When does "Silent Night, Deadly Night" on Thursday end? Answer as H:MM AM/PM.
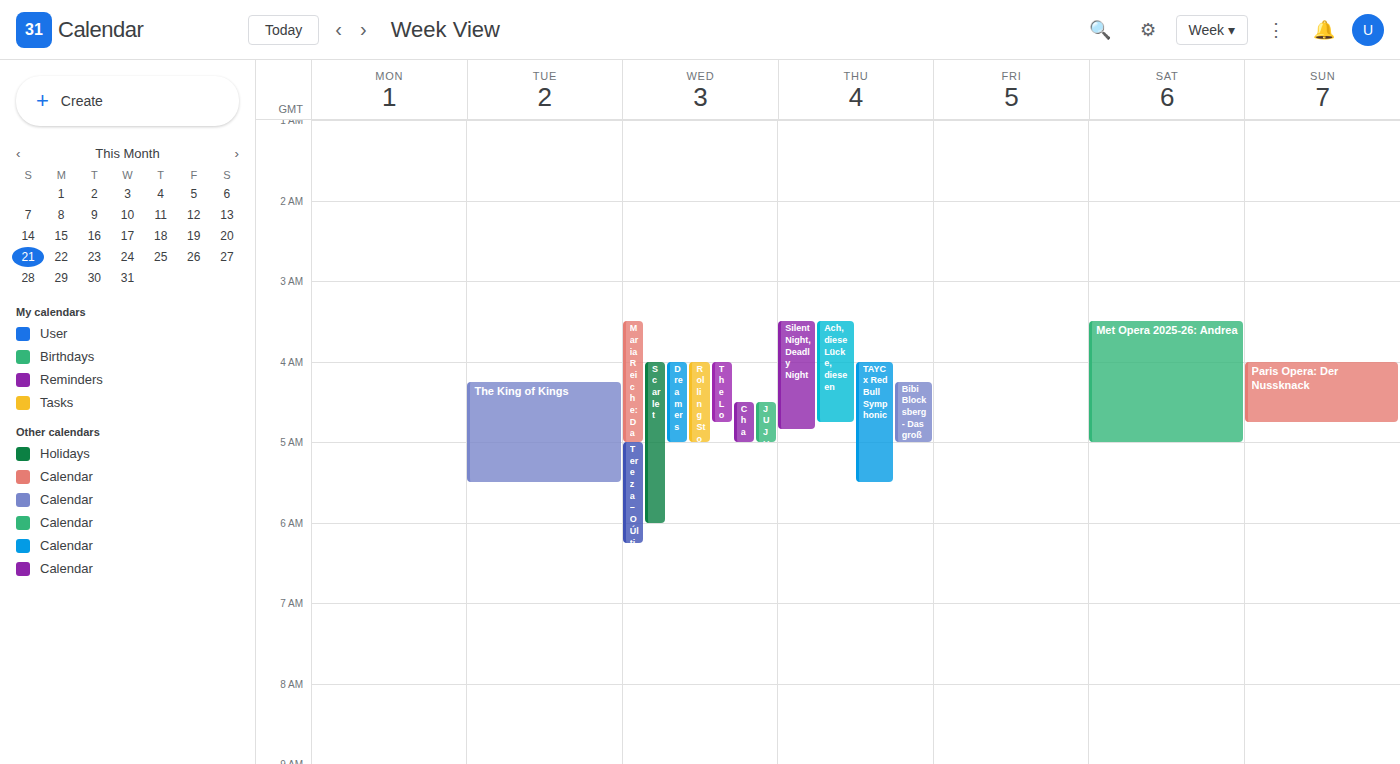
4:50 AM